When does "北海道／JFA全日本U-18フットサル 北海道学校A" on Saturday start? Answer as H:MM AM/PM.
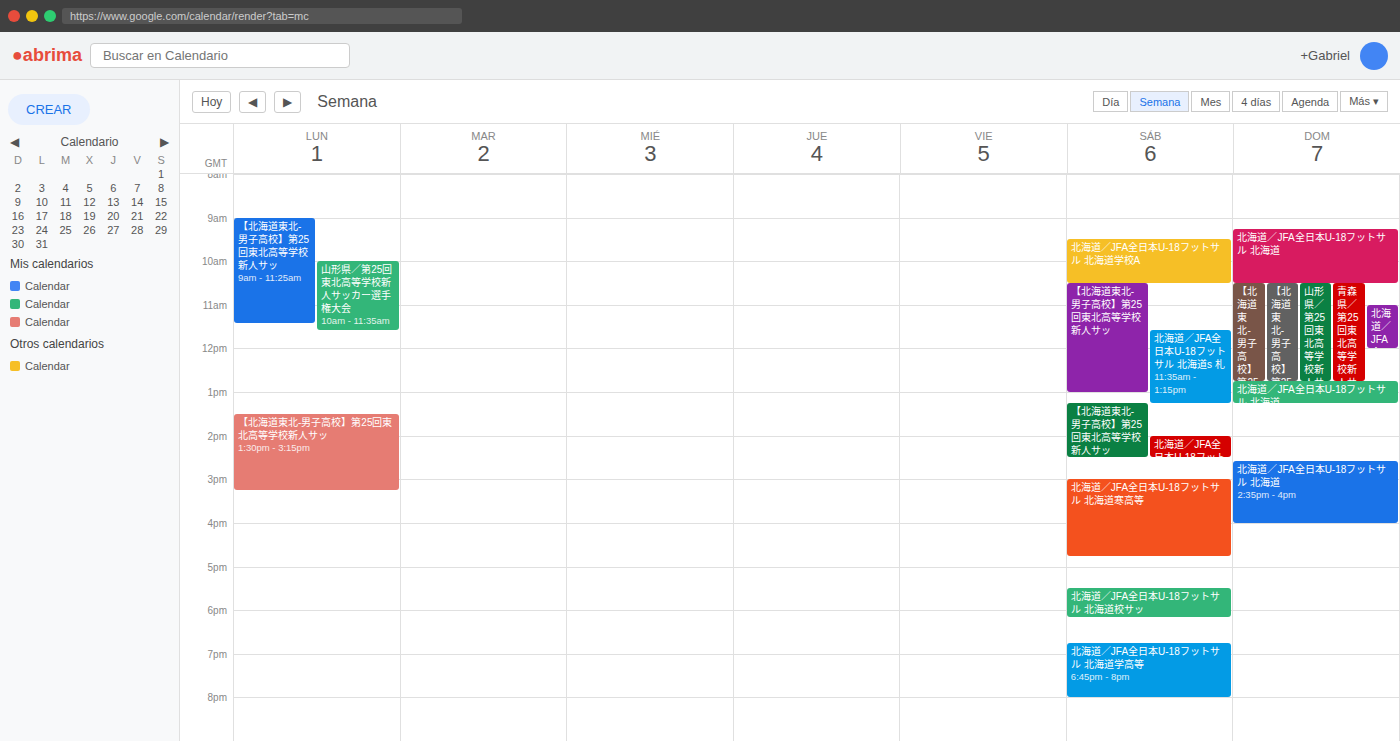
9:30 AM